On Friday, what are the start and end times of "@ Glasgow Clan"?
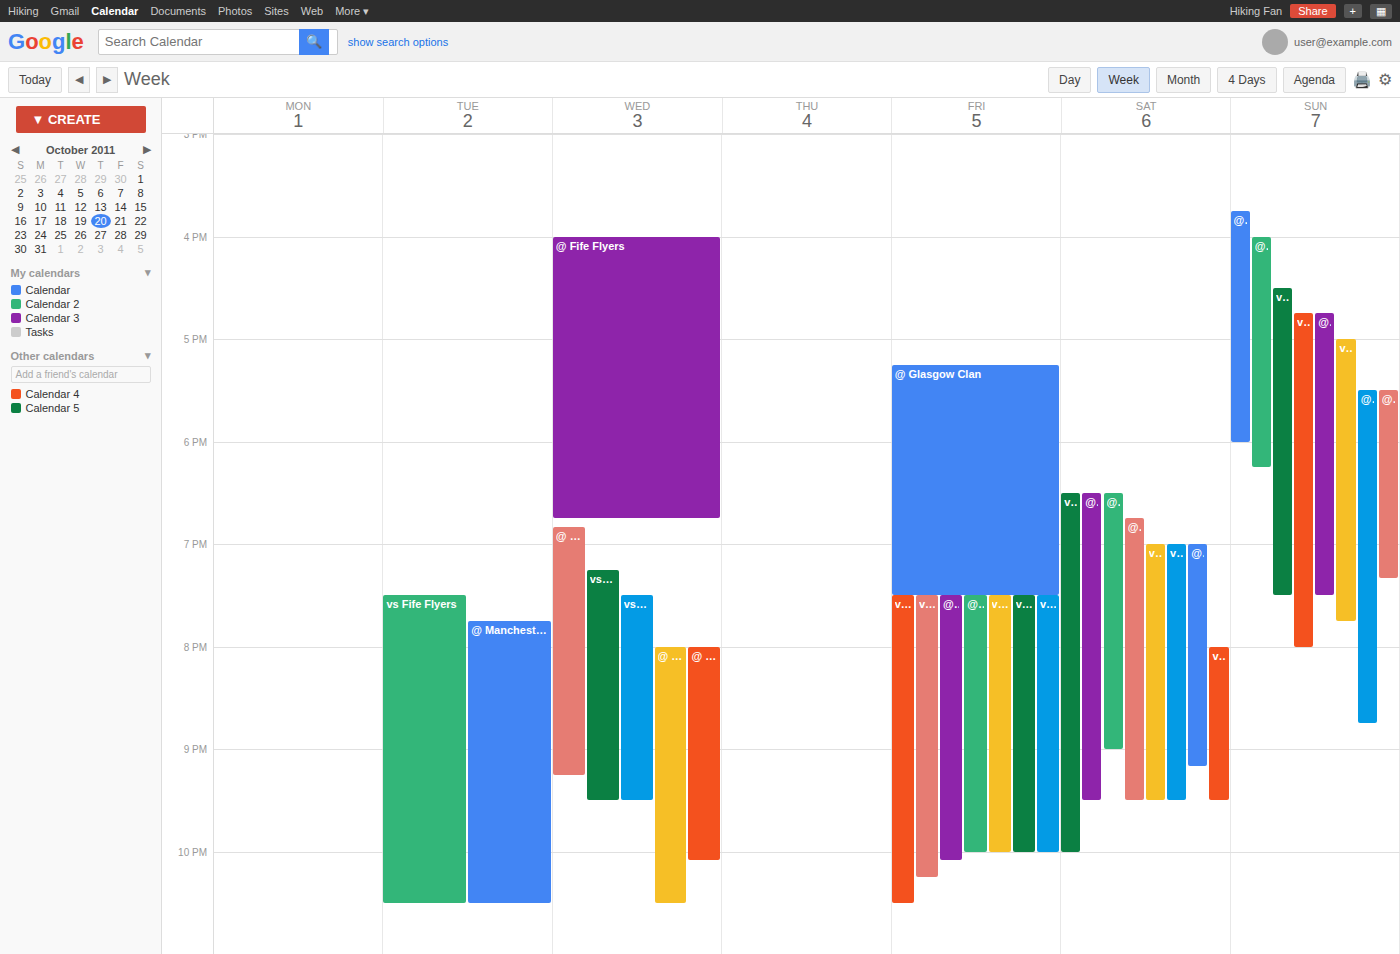
5:15 PM to 7:30 PM